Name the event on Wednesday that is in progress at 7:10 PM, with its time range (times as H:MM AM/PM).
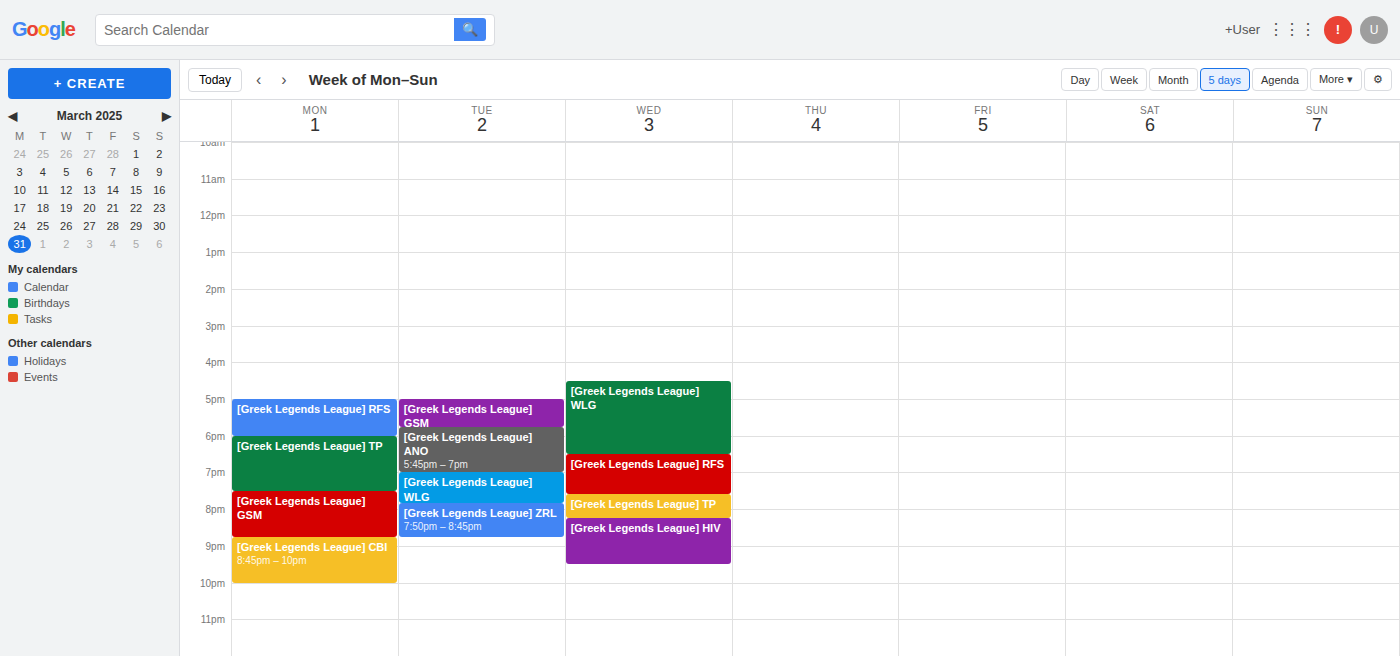
"[Greek Legends League] RFS", 6:30 PM to 7:35 PM